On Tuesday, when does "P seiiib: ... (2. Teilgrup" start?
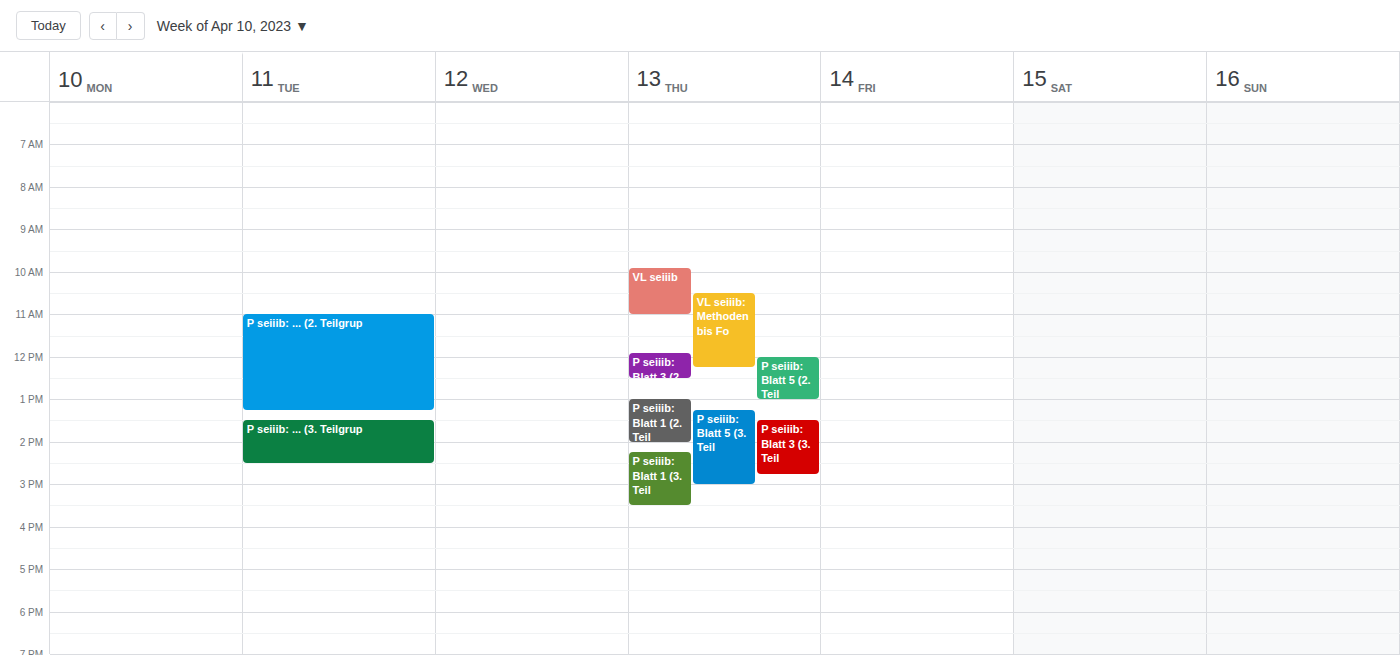
11:00 AM